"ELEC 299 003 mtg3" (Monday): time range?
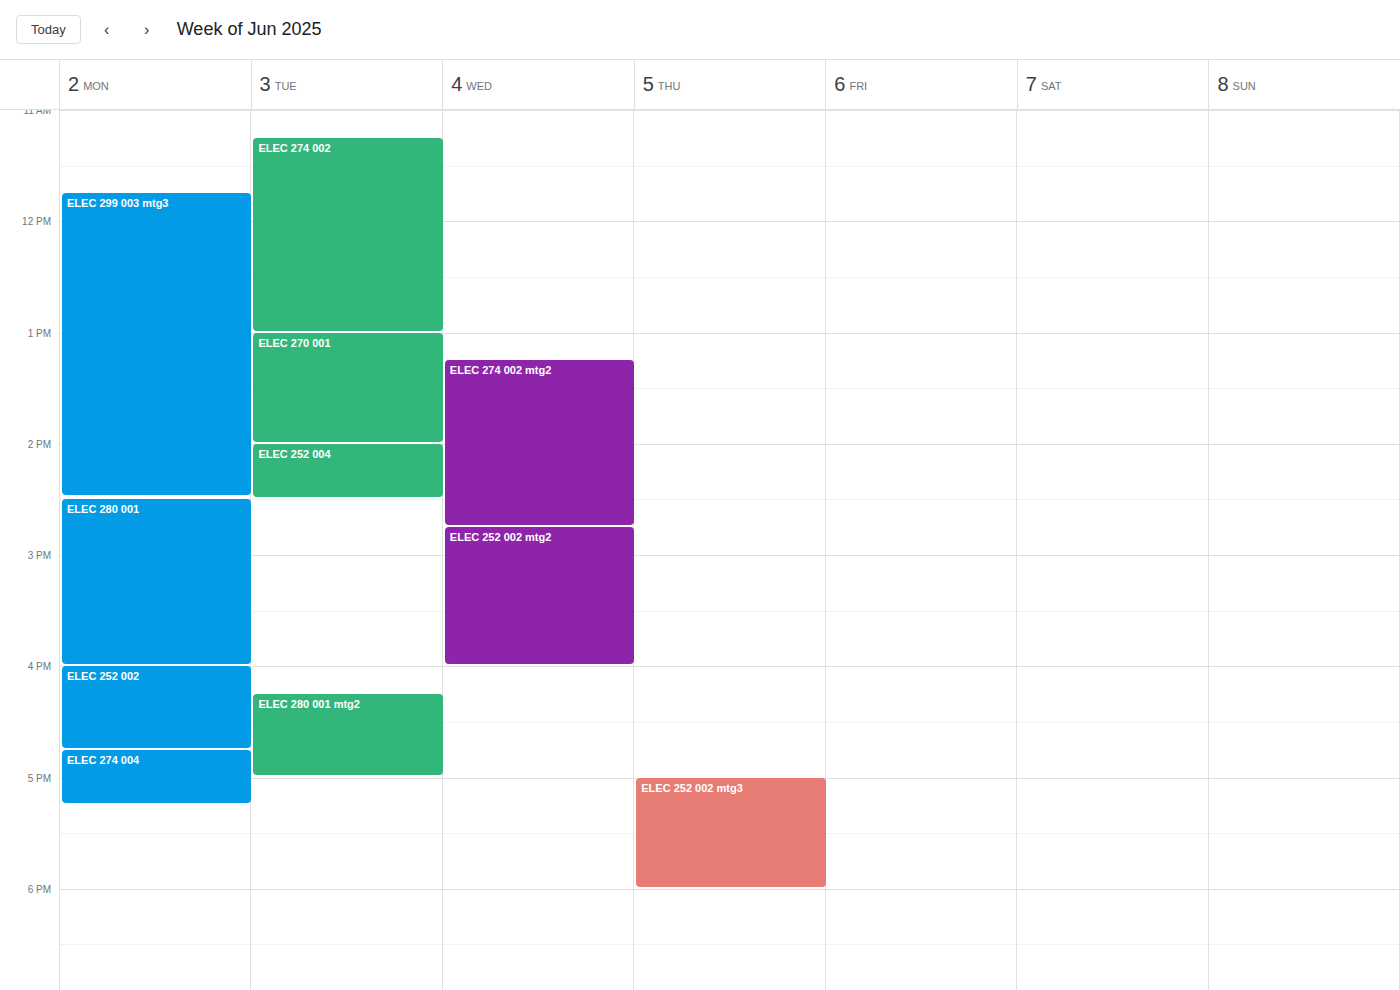
11:45 AM to 2:30 PM